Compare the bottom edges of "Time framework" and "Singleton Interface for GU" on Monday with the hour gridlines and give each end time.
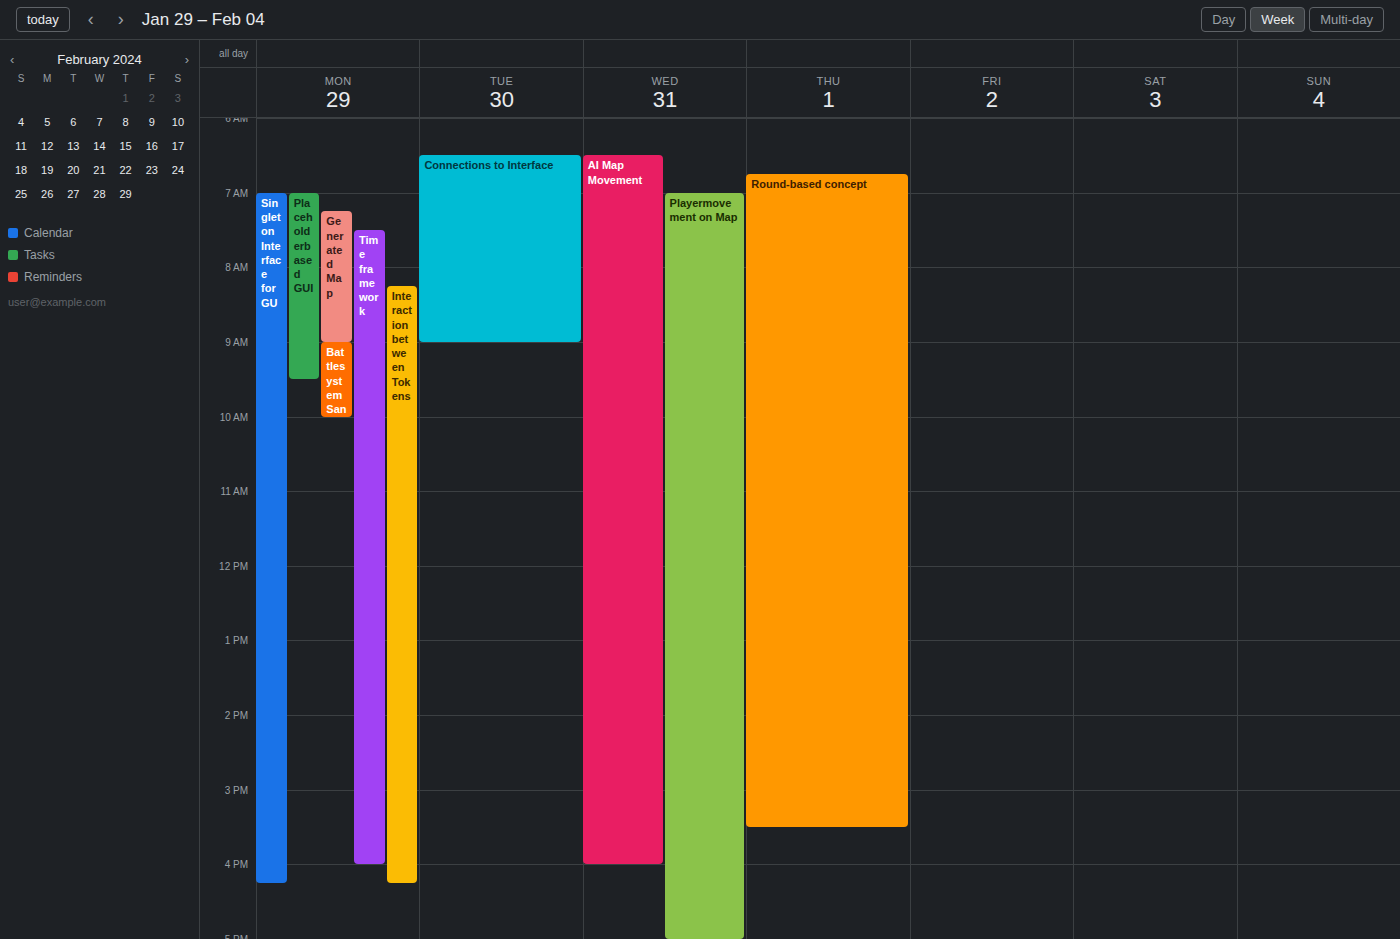
"Time framework": 4:00 PM, exactly on the 4 PM line. "Singleton Interface for GU": 4:15 PM, neither: a quarter of the way from the 4 PM line to the 5 PM line.